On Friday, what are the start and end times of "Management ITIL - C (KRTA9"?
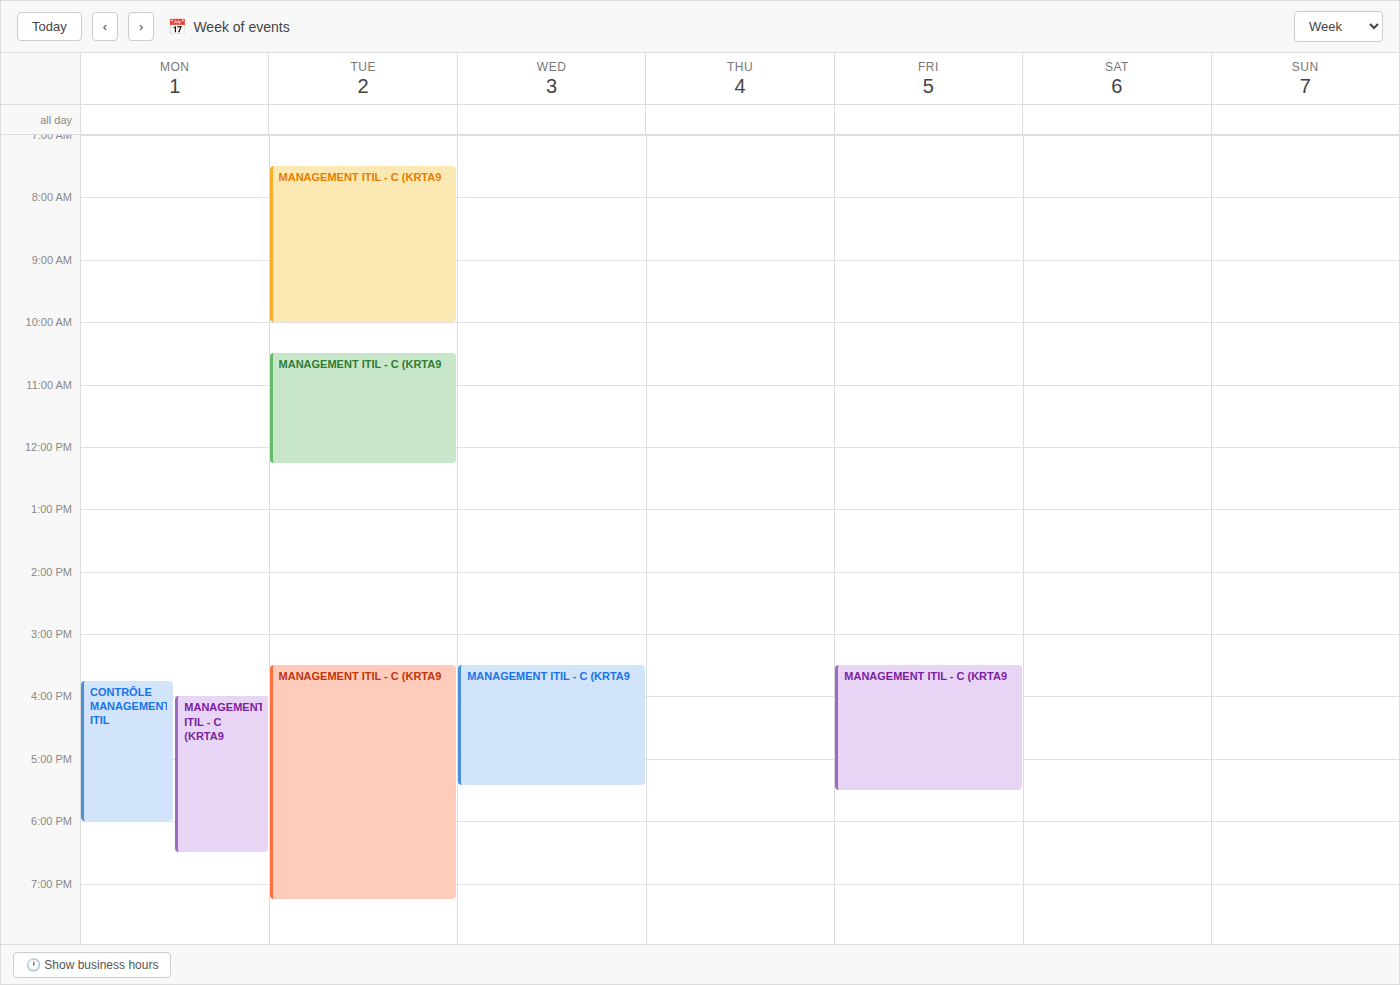
3:30 PM to 5:30 PM